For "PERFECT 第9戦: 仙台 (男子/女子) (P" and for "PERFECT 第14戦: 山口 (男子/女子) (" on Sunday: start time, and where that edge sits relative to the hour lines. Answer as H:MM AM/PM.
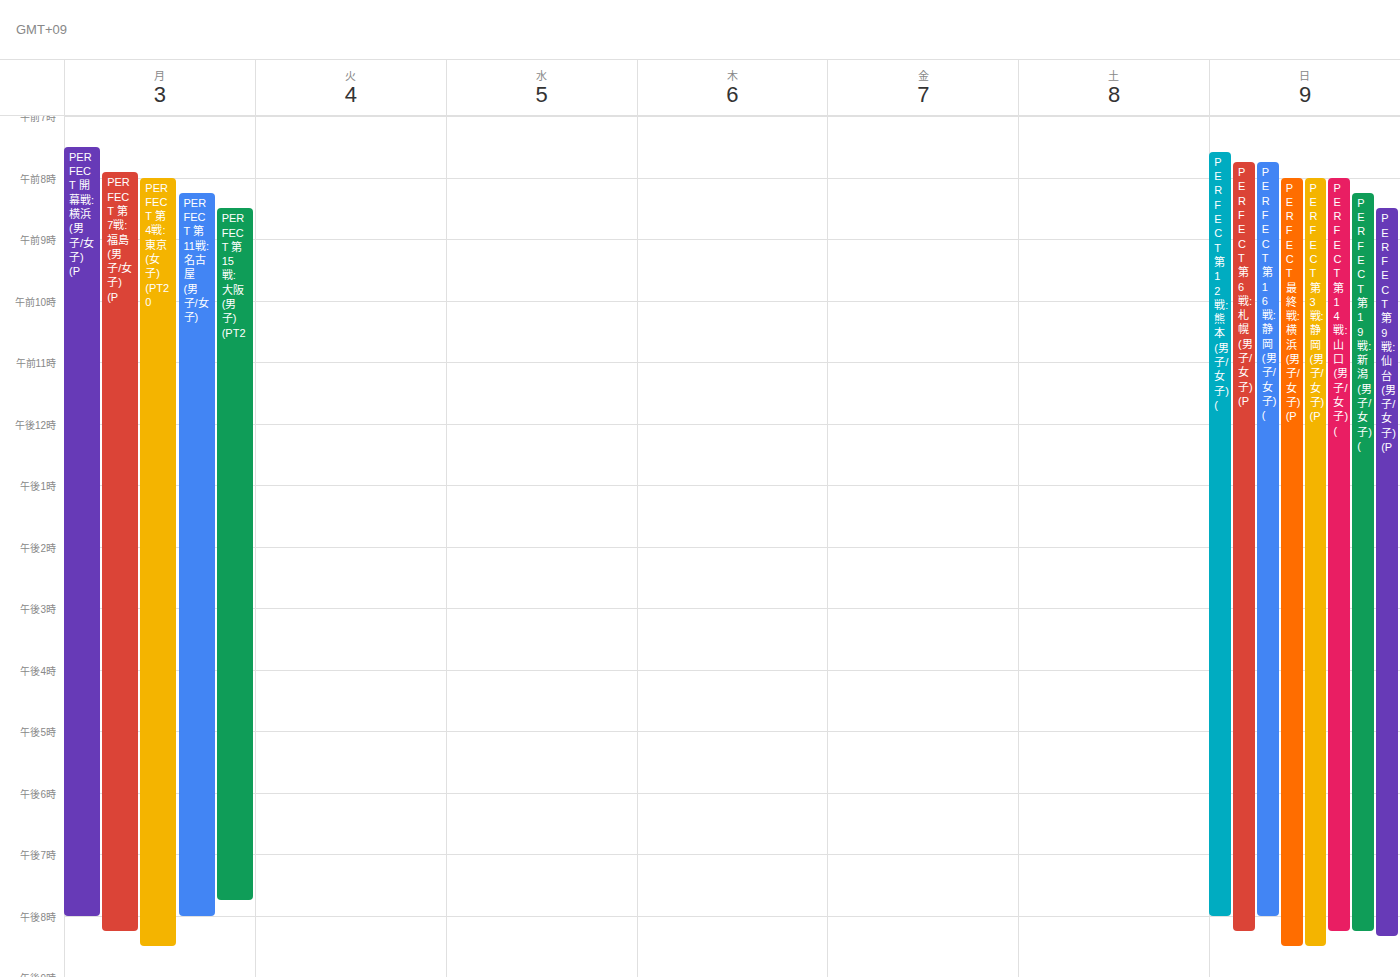
"PERFECT 第9戦: 仙台 (男子/女子) (P": 8:30 AM, halfway between the 8 AM and 9 AM lines. "PERFECT 第14戦: 山口 (男子/女子) (": 8:00 AM, exactly on the 8 AM line.